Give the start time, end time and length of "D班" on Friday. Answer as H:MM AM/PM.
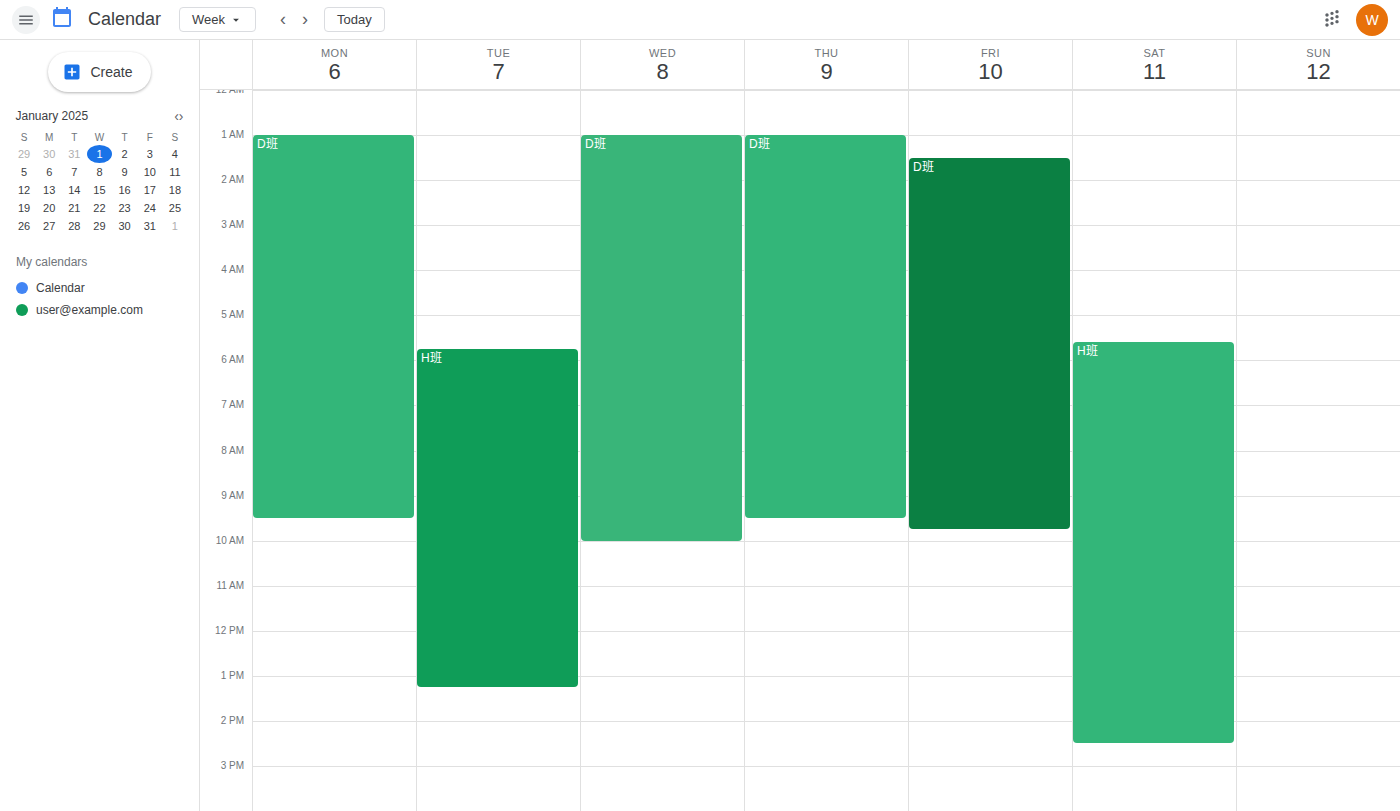
1:30 AM to 9:45 AM, 8 hours 15 minutes